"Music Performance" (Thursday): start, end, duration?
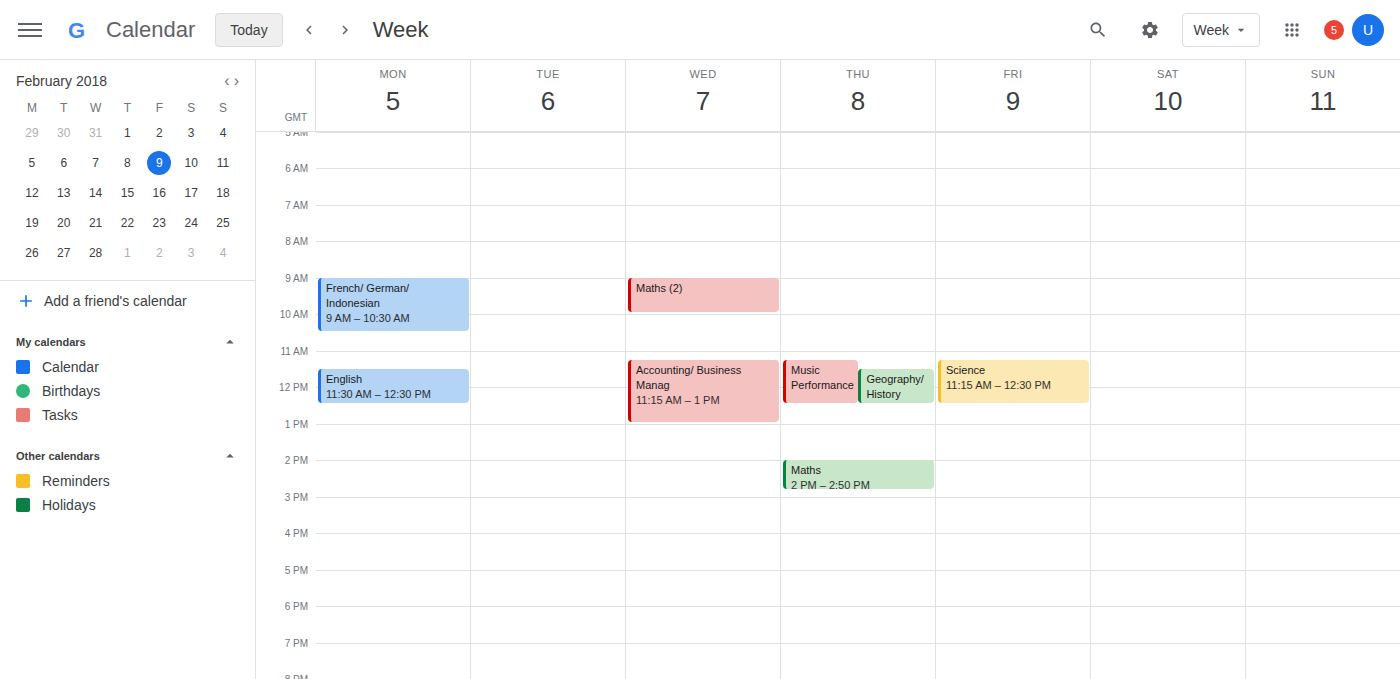
11:15 AM to 12:30 PM, 1 hour 15 minutes